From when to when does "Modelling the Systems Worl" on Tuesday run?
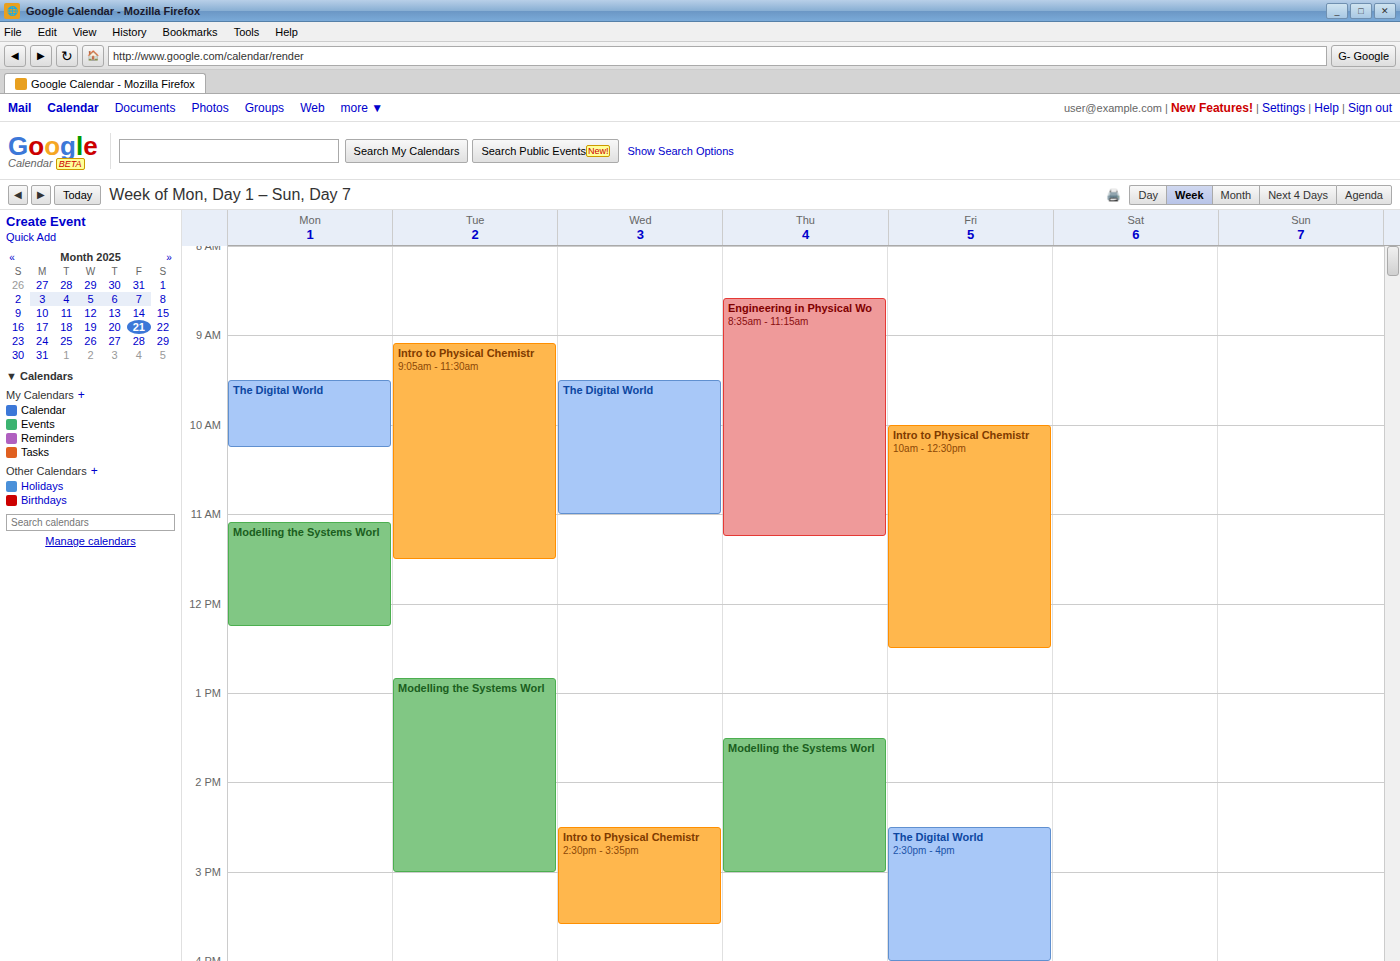
12:50 PM to 3:00 PM